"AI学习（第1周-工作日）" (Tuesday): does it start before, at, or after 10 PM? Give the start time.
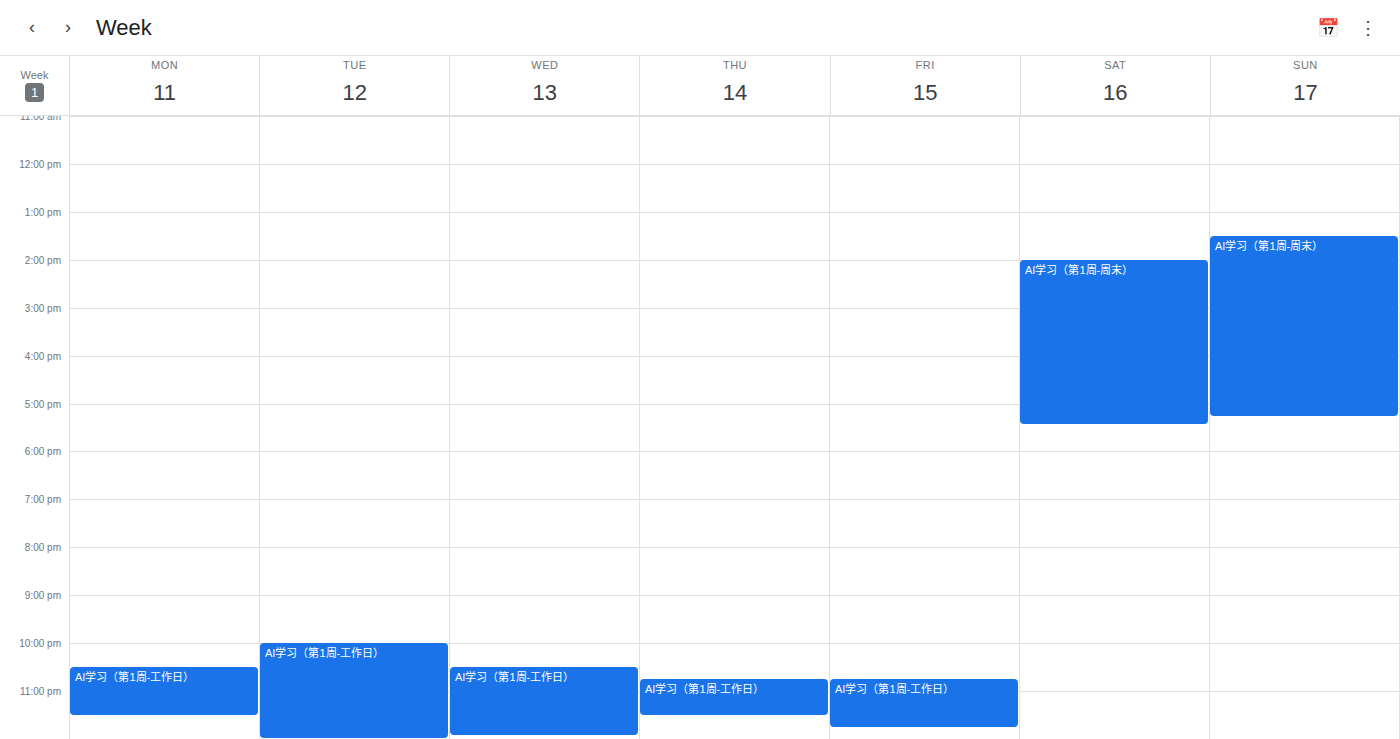
10:00 PM -- exactly at 10 PM, on the 10 PM line.